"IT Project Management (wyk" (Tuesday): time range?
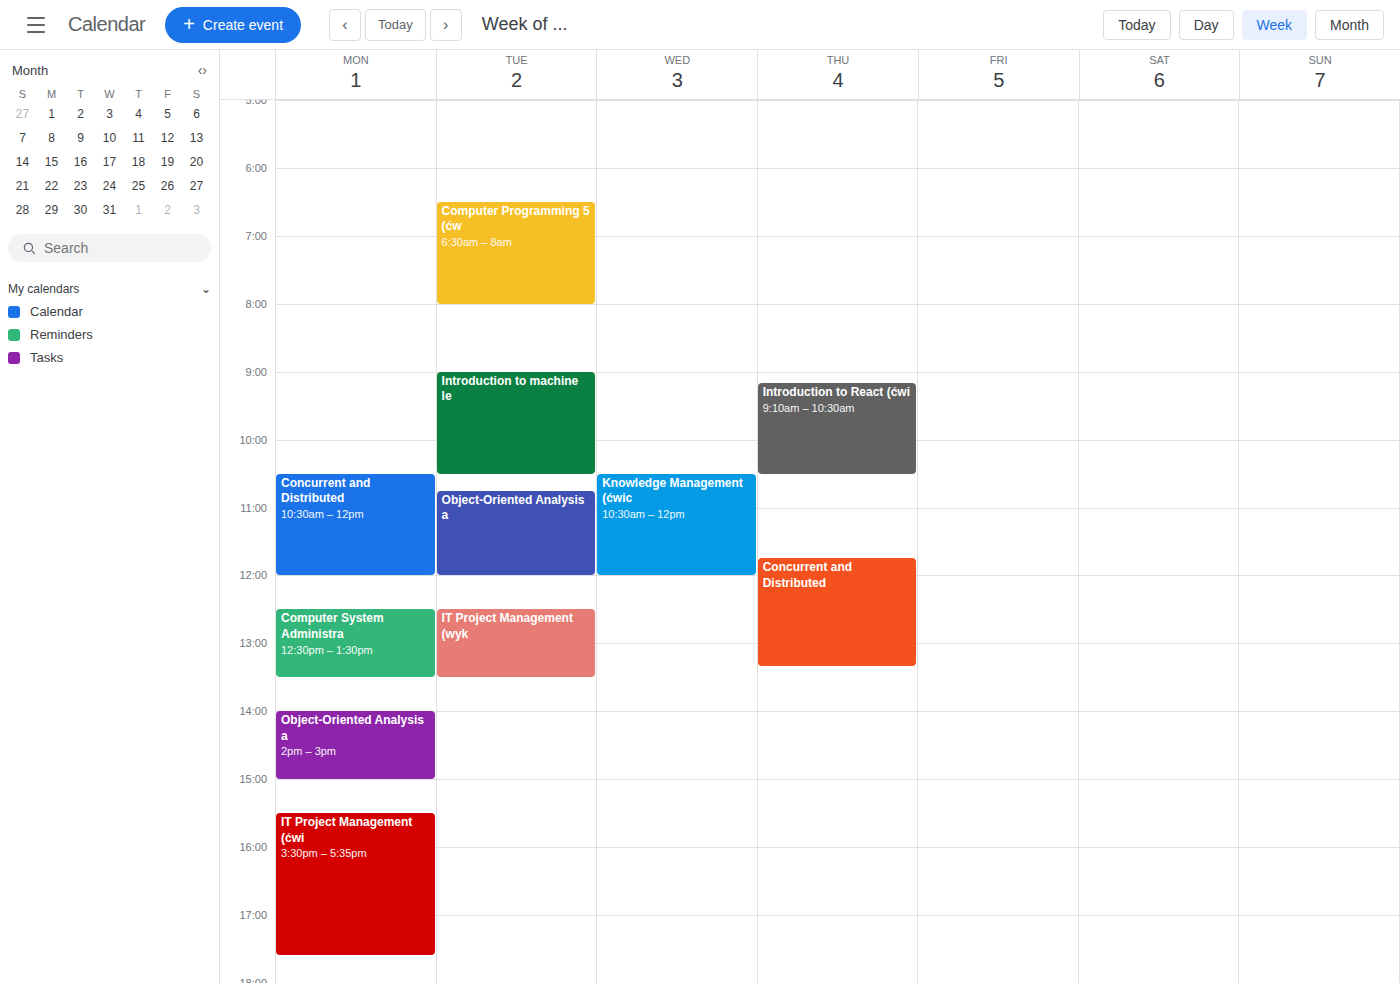
12:30 PM to 1:30 PM